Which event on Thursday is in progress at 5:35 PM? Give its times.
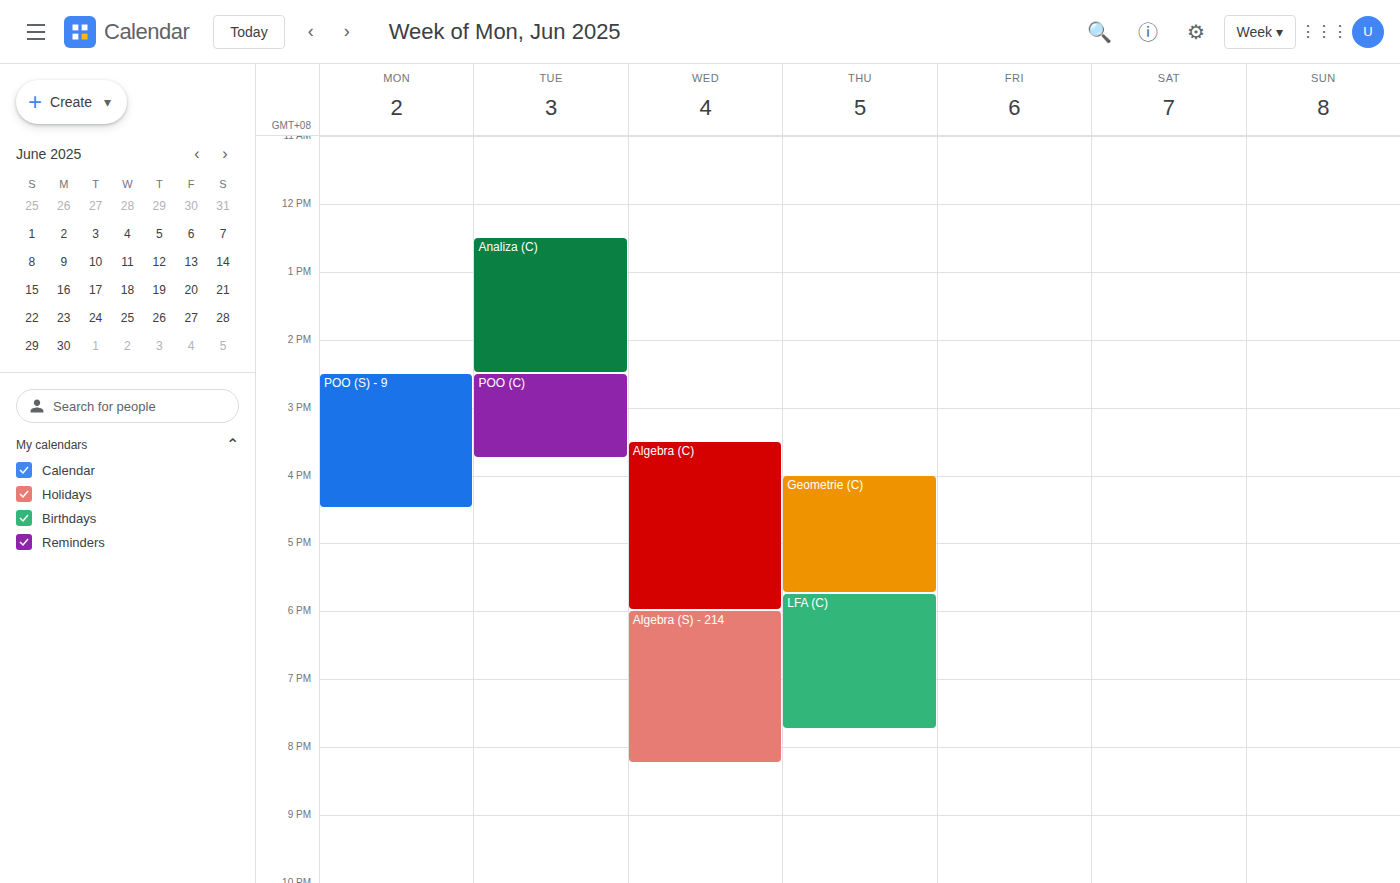
"Geometrie (C)", 4:00 PM to 5:45 PM